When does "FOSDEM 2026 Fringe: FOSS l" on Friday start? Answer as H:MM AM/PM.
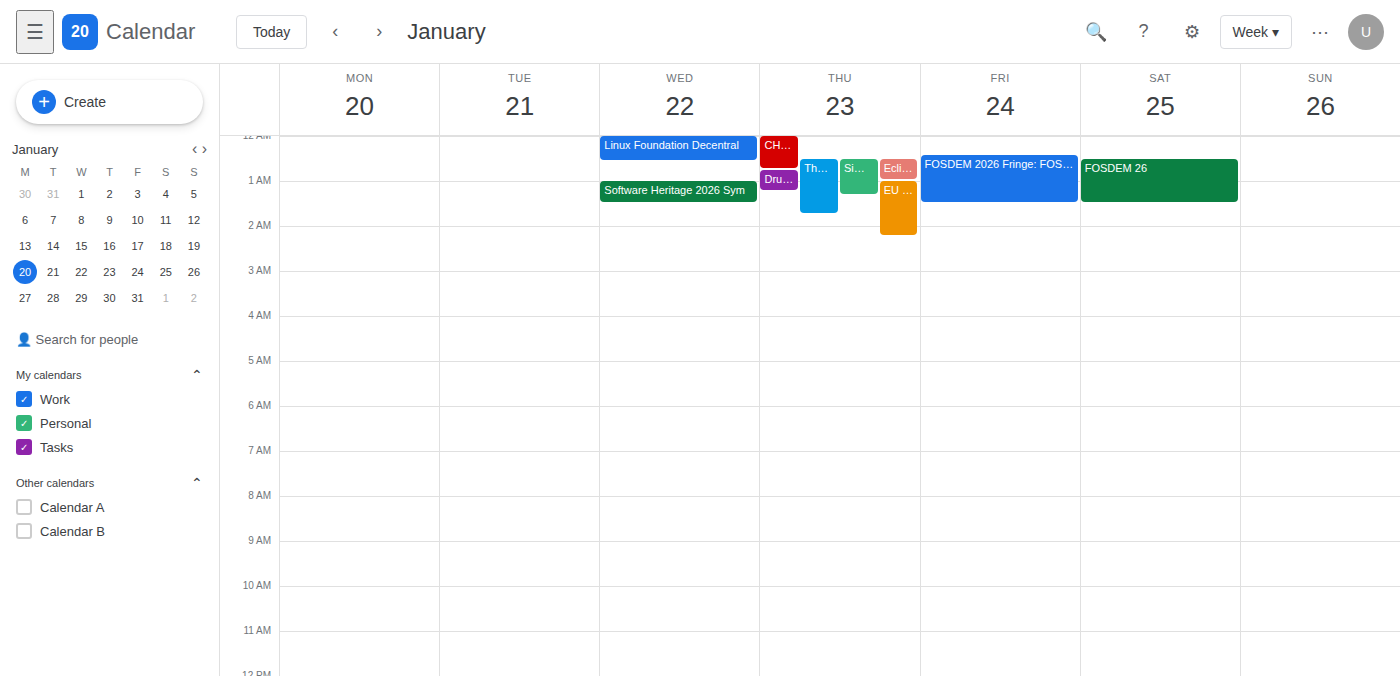
12:25 AM